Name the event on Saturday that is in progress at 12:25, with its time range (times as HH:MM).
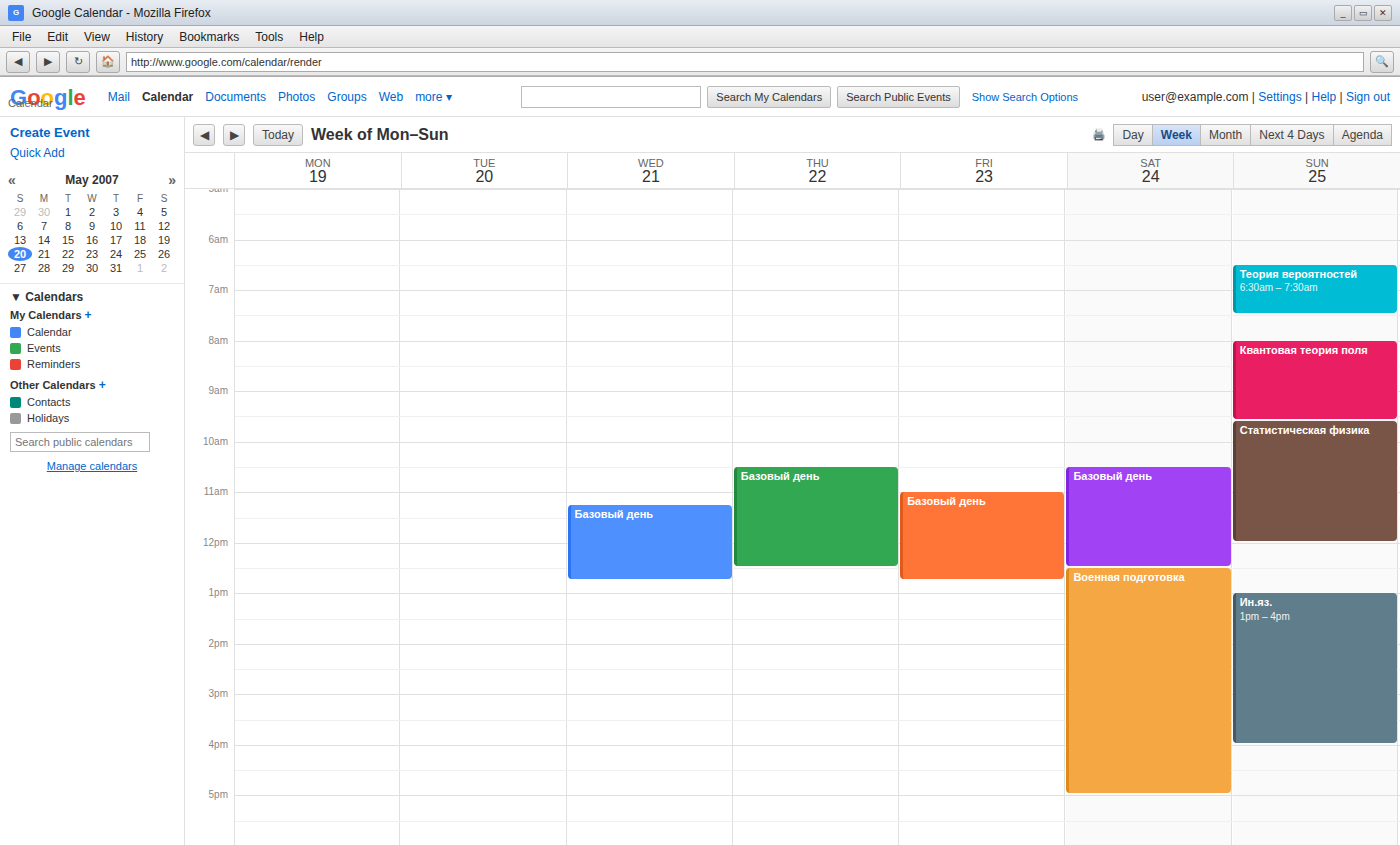
"Базовый день", 10:30 to 12:30